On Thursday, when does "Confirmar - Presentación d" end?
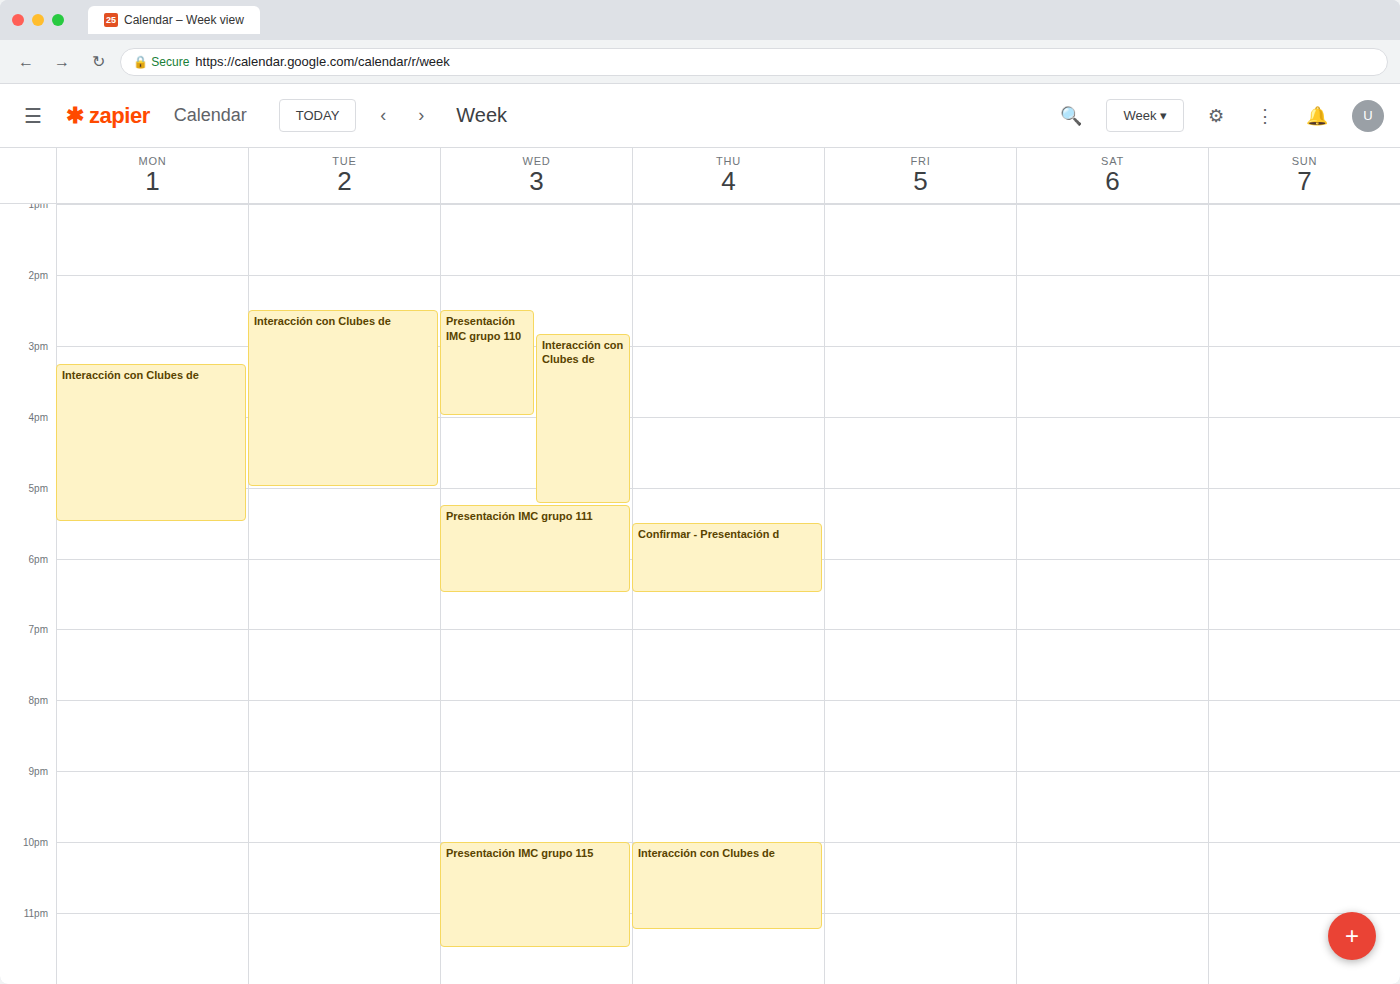
6:30 PM